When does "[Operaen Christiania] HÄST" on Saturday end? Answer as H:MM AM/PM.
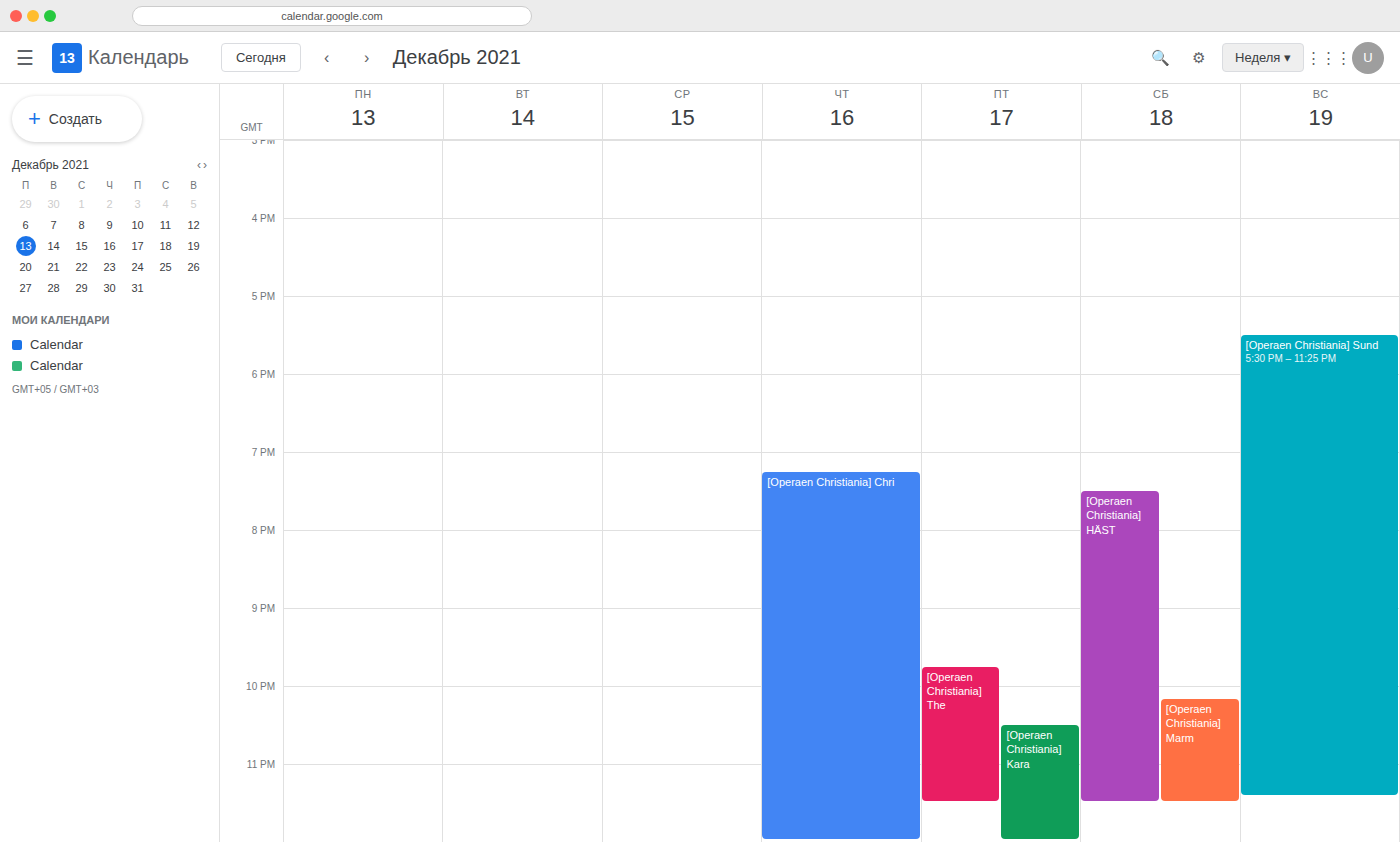
11:30 PM